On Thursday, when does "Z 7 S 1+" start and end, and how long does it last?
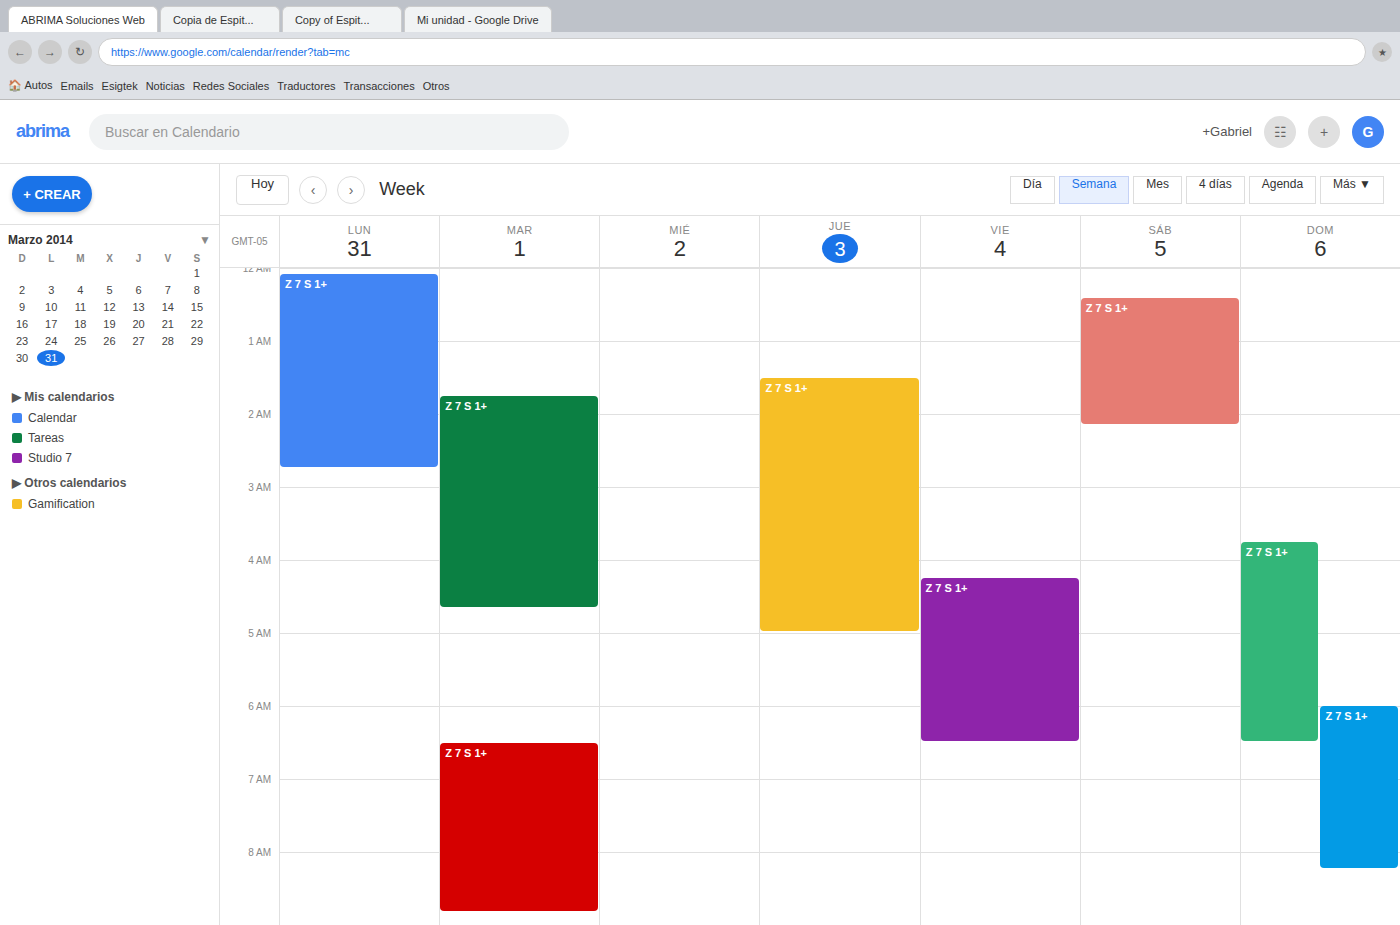
01:30 to 05:00, 3 hours 30 minutes